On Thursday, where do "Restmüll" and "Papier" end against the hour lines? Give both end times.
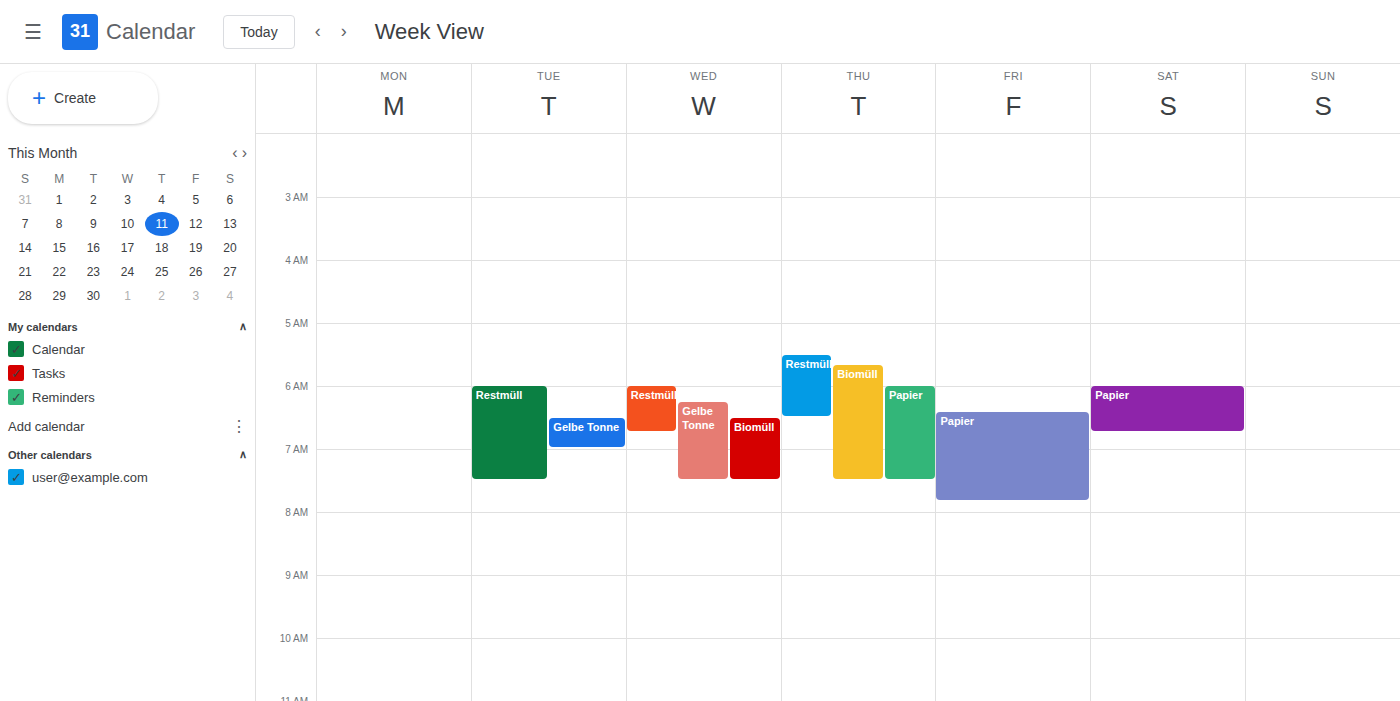
"Restmüll": 6:30 AM, halfway between the 6 AM and 7 AM lines. "Papier": 7:30 AM, halfway between the 7 AM and 8 AM lines.